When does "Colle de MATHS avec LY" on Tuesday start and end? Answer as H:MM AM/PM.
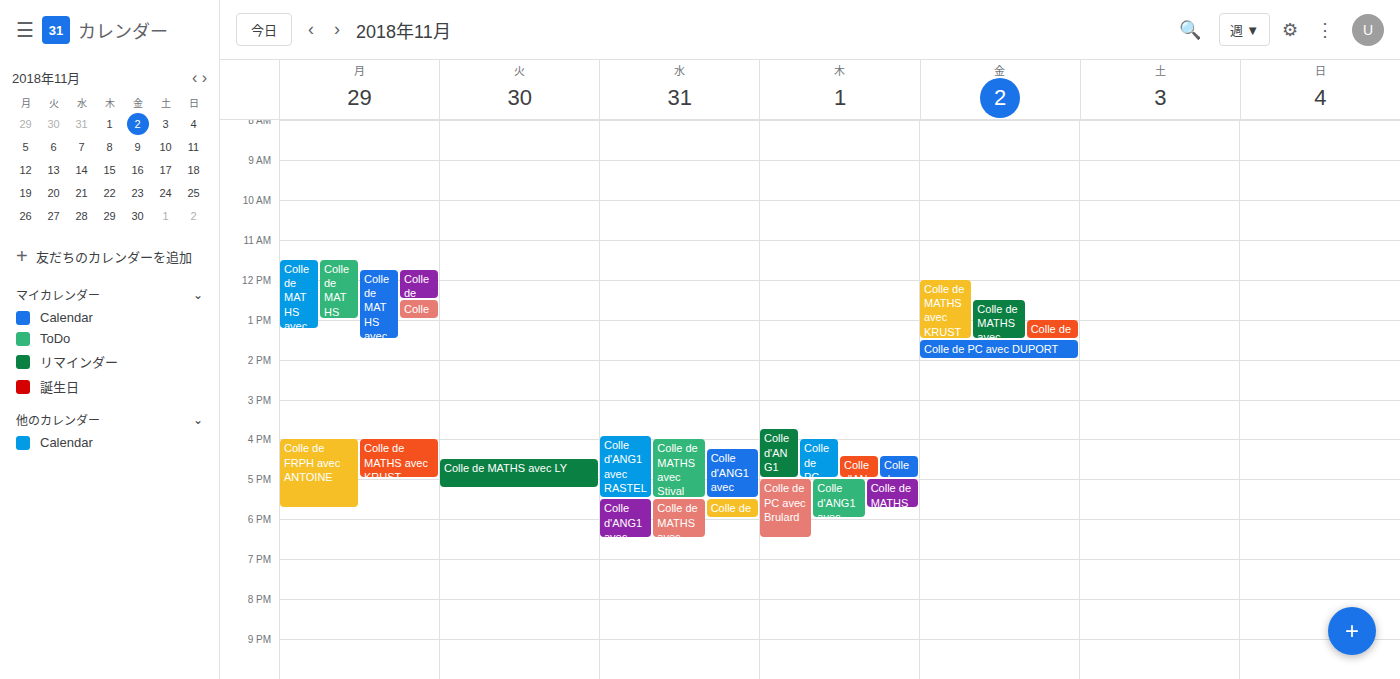
4:30 PM to 5:15 PM